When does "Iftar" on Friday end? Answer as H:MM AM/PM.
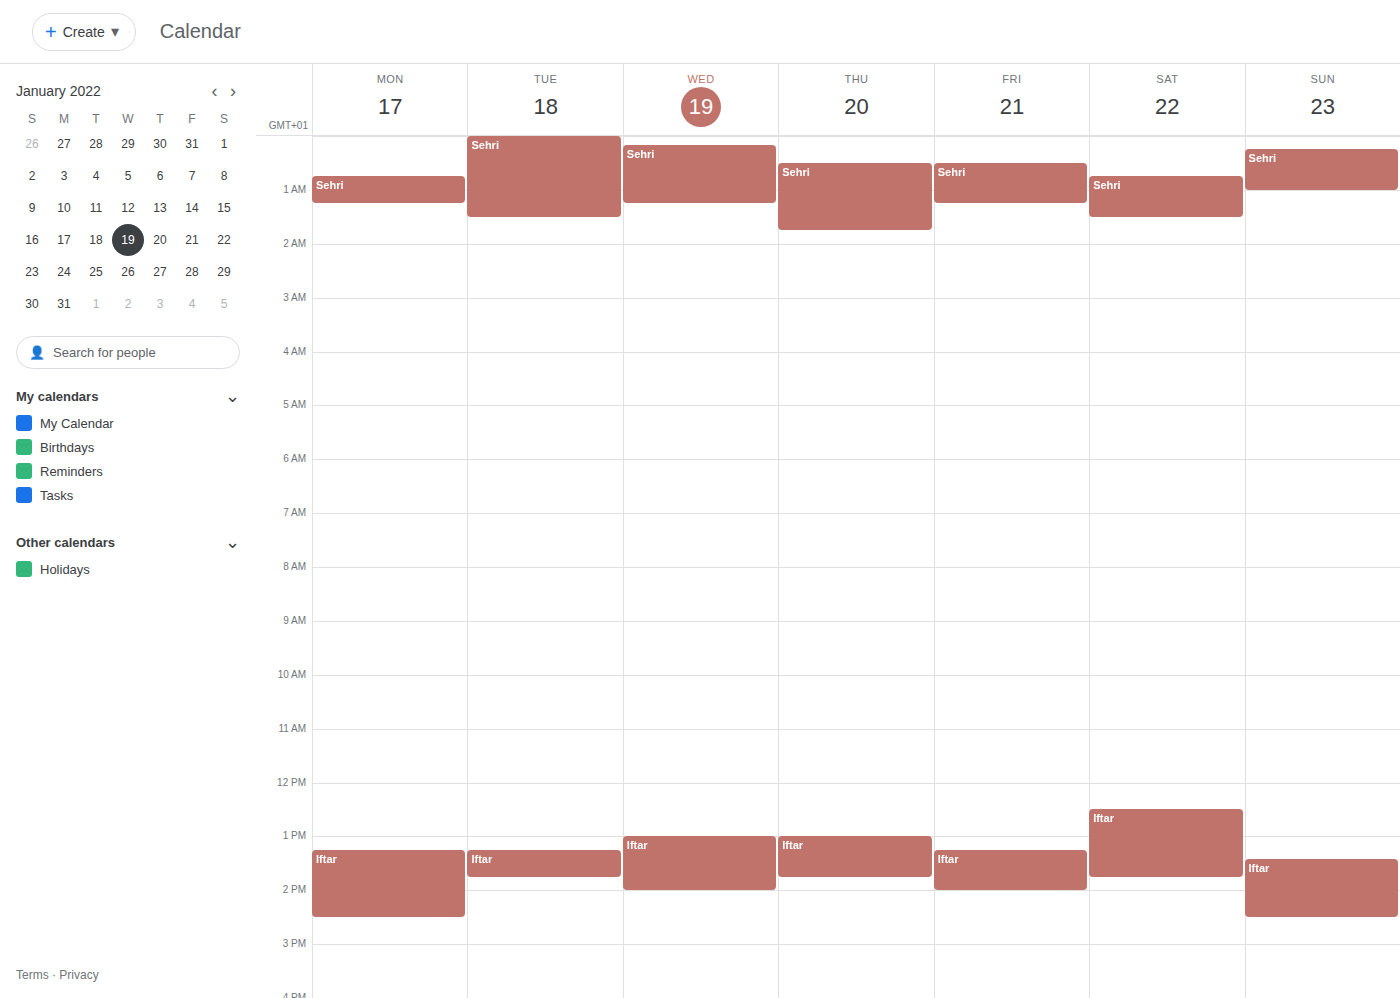
2:00 PM